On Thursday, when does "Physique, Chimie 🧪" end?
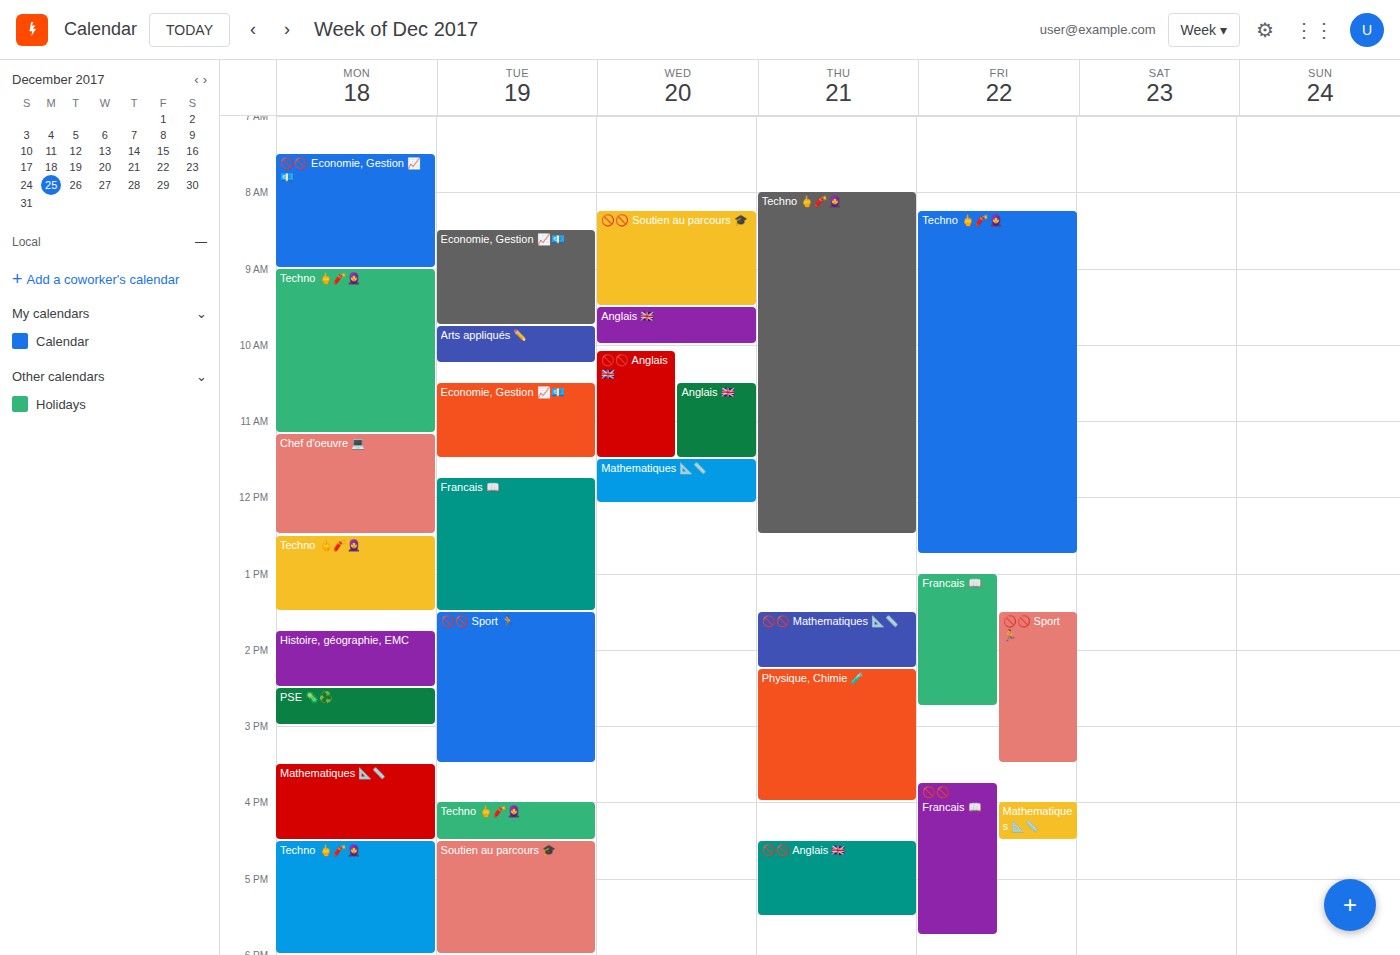
4:00 PM